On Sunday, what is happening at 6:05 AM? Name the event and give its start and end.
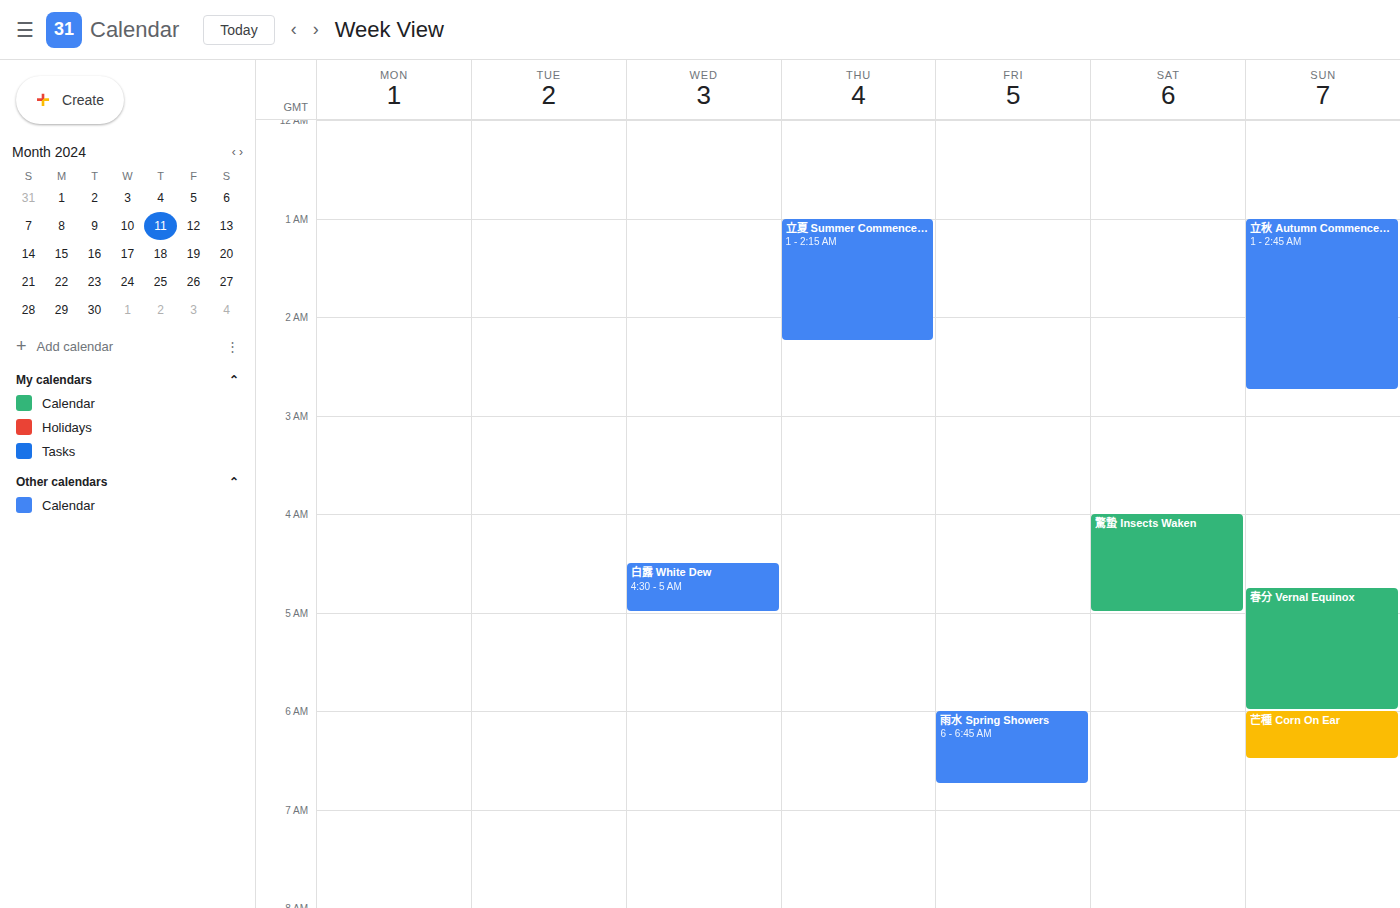
"芒種 Corn On Ear", 6:00 AM to 6:30 AM